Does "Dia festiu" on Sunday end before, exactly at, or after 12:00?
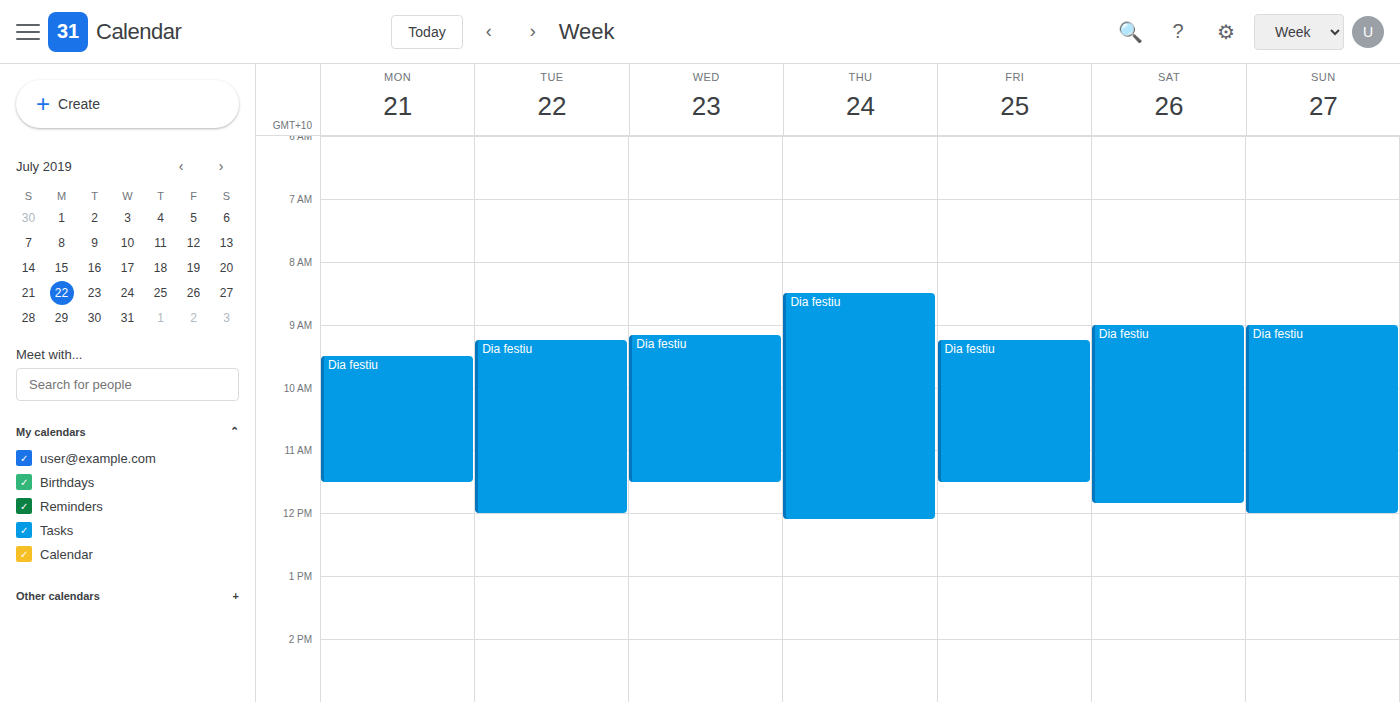
12:00 -- exactly at 12:00, on the 12:00 line.